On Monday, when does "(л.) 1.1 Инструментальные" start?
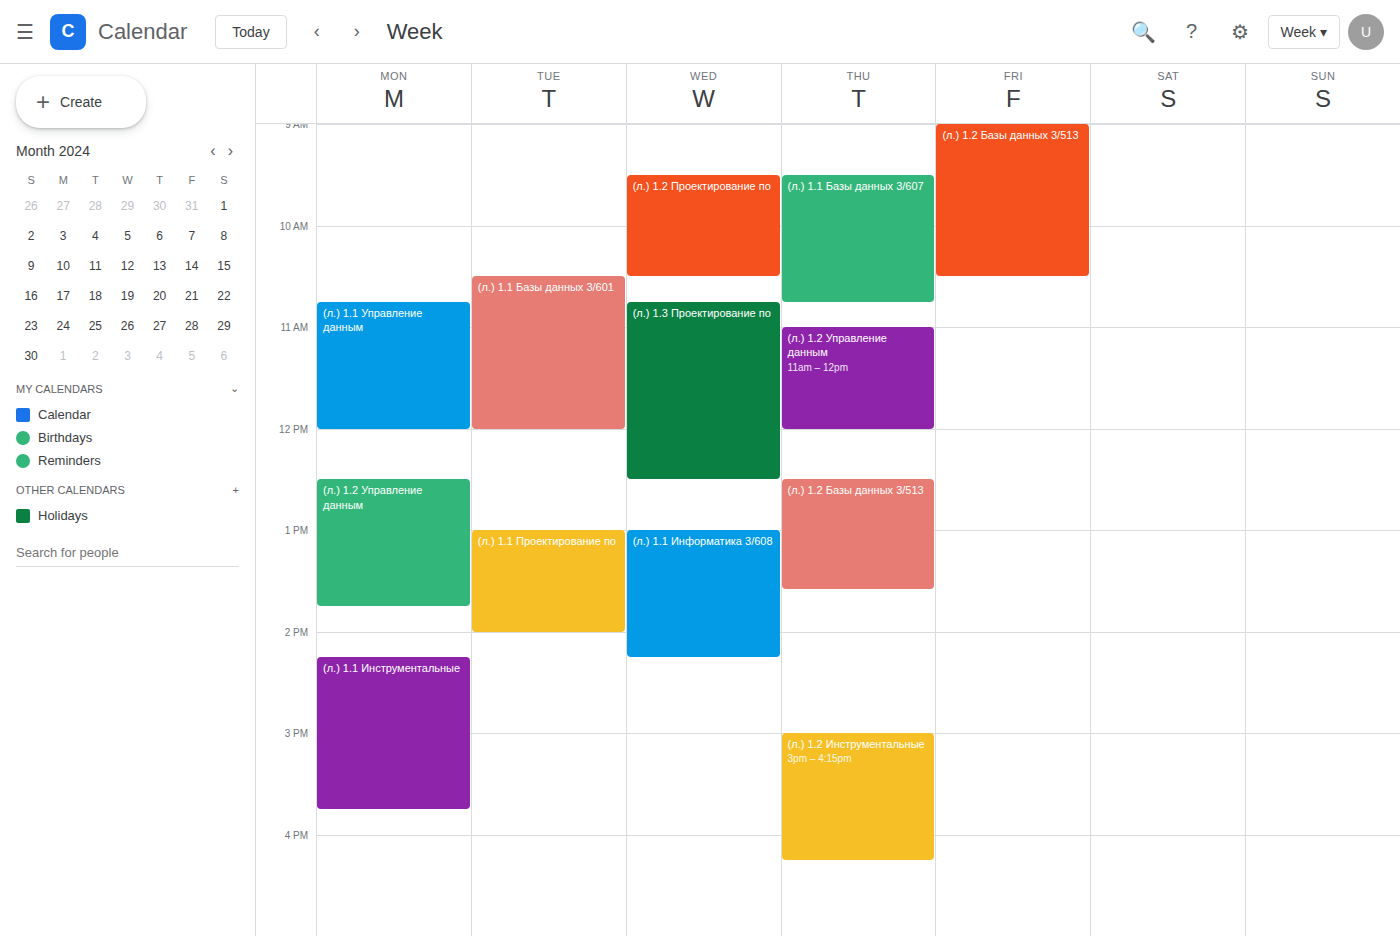
2:15 PM